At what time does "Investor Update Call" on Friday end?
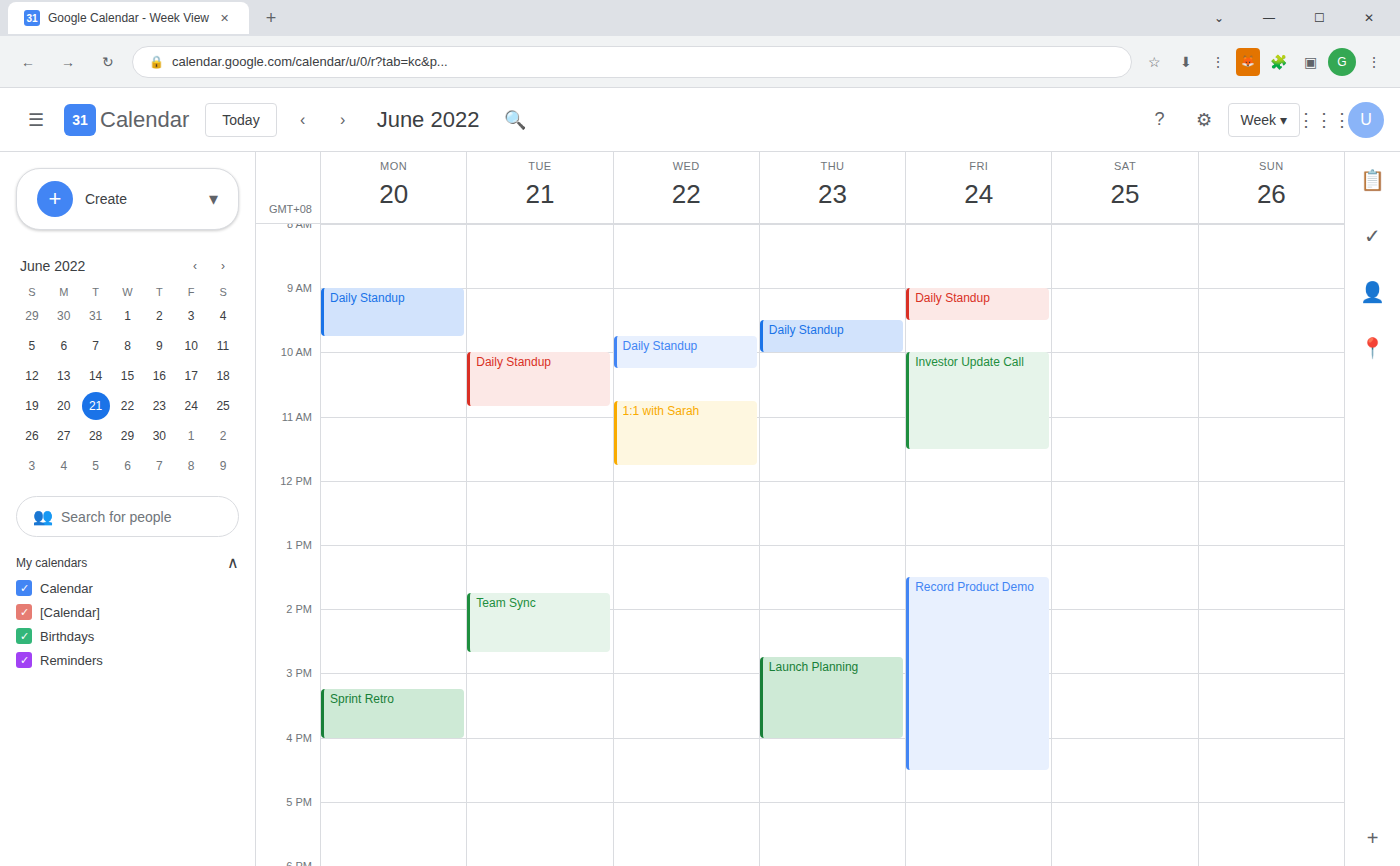
11:30 AM